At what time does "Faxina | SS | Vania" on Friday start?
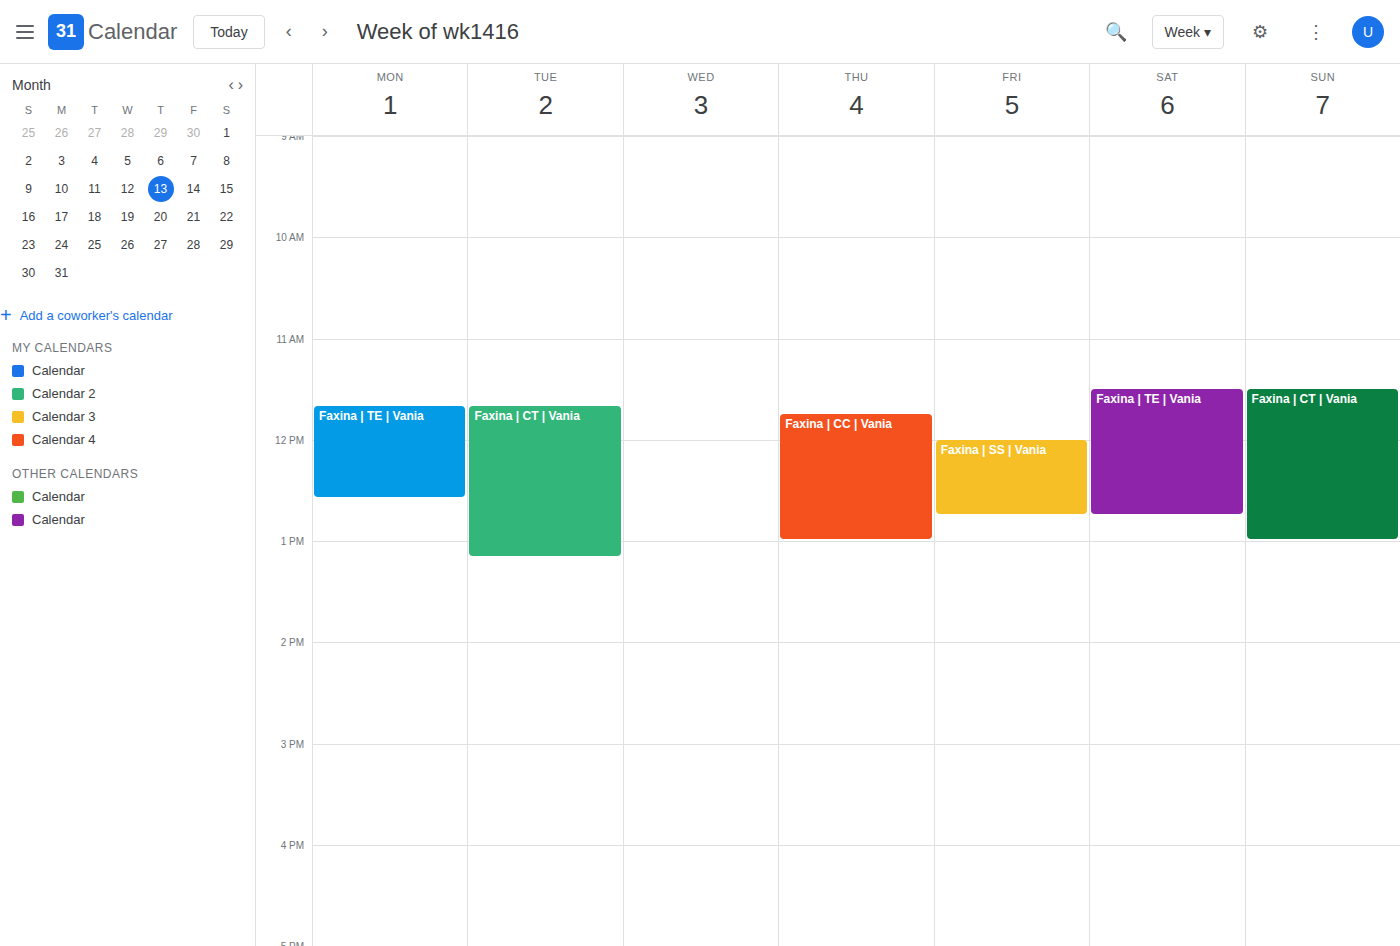
12:00 PM